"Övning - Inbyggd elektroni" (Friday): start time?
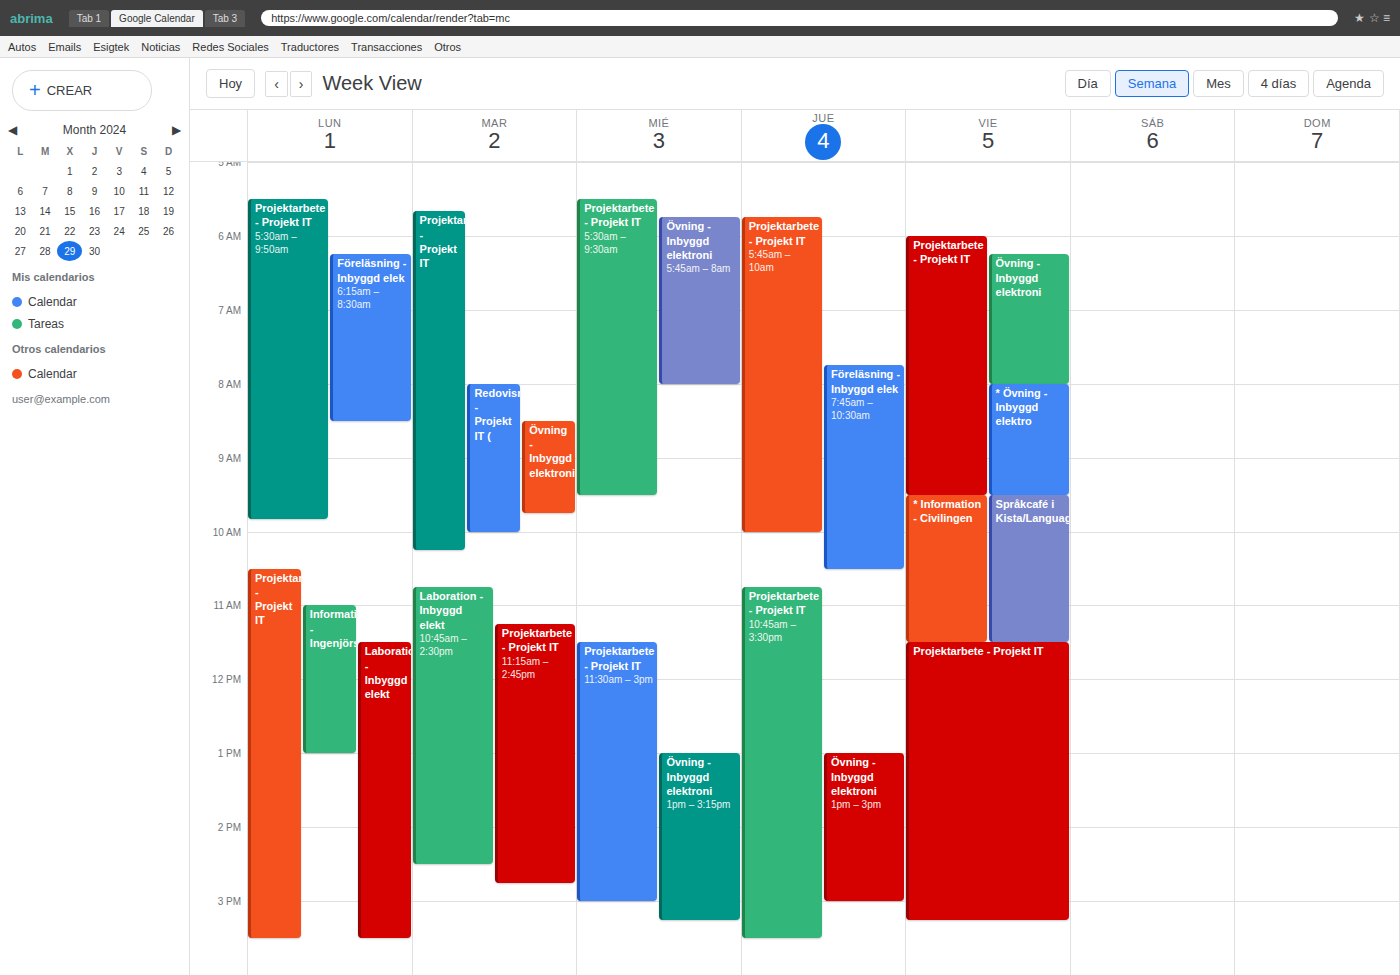
6:15 AM